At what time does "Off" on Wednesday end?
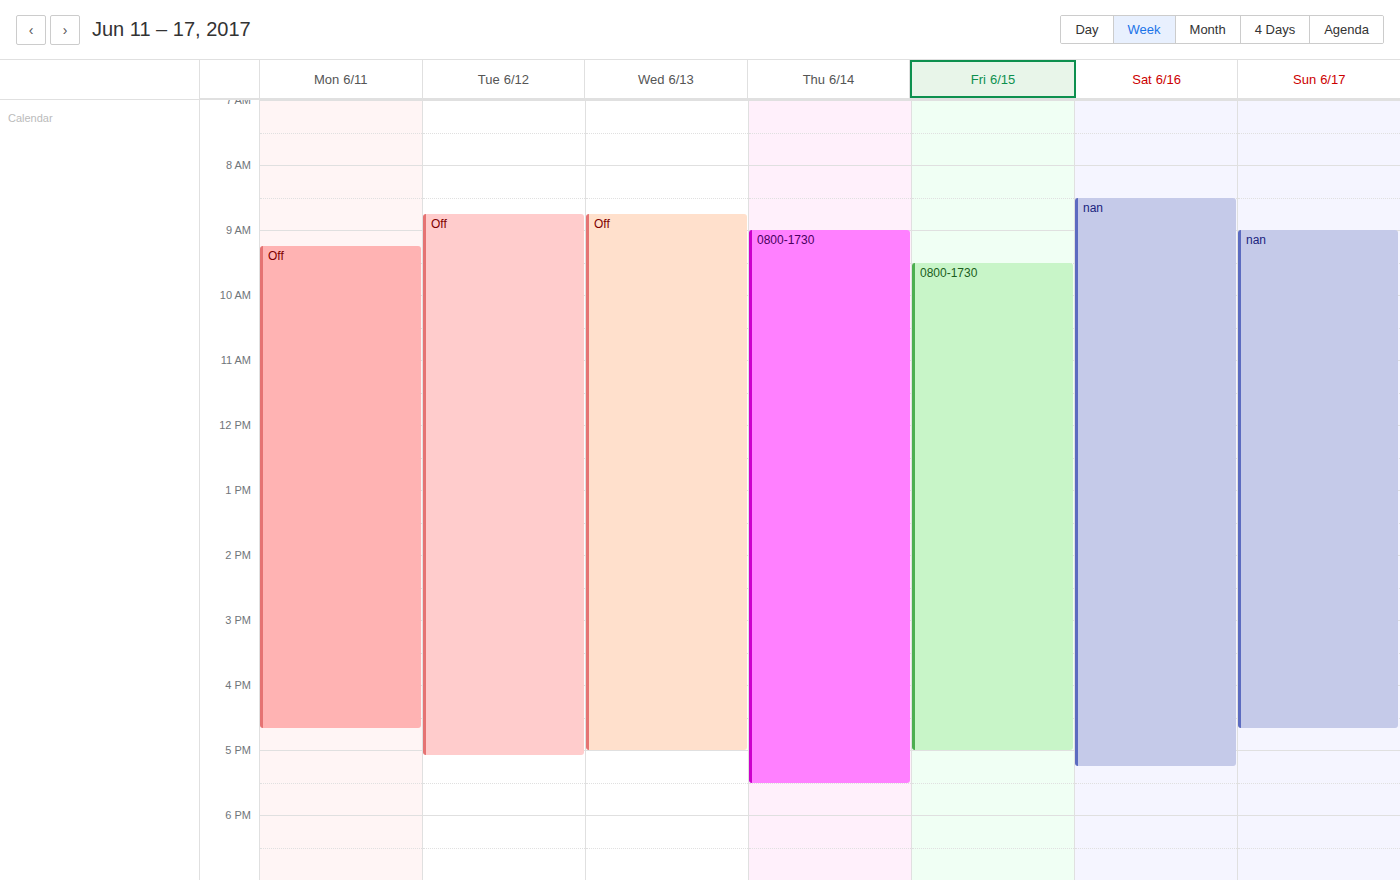
17:00